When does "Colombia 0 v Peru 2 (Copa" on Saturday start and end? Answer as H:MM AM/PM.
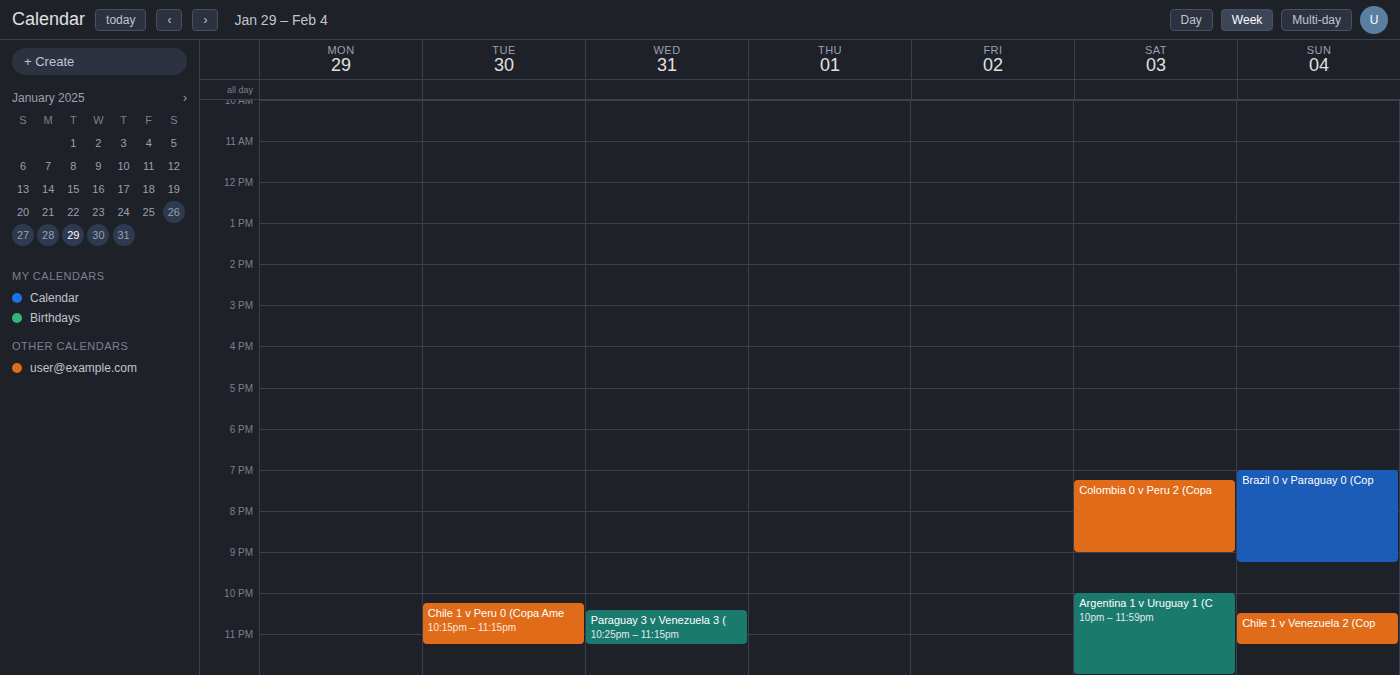
7:15 PM to 9:00 PM